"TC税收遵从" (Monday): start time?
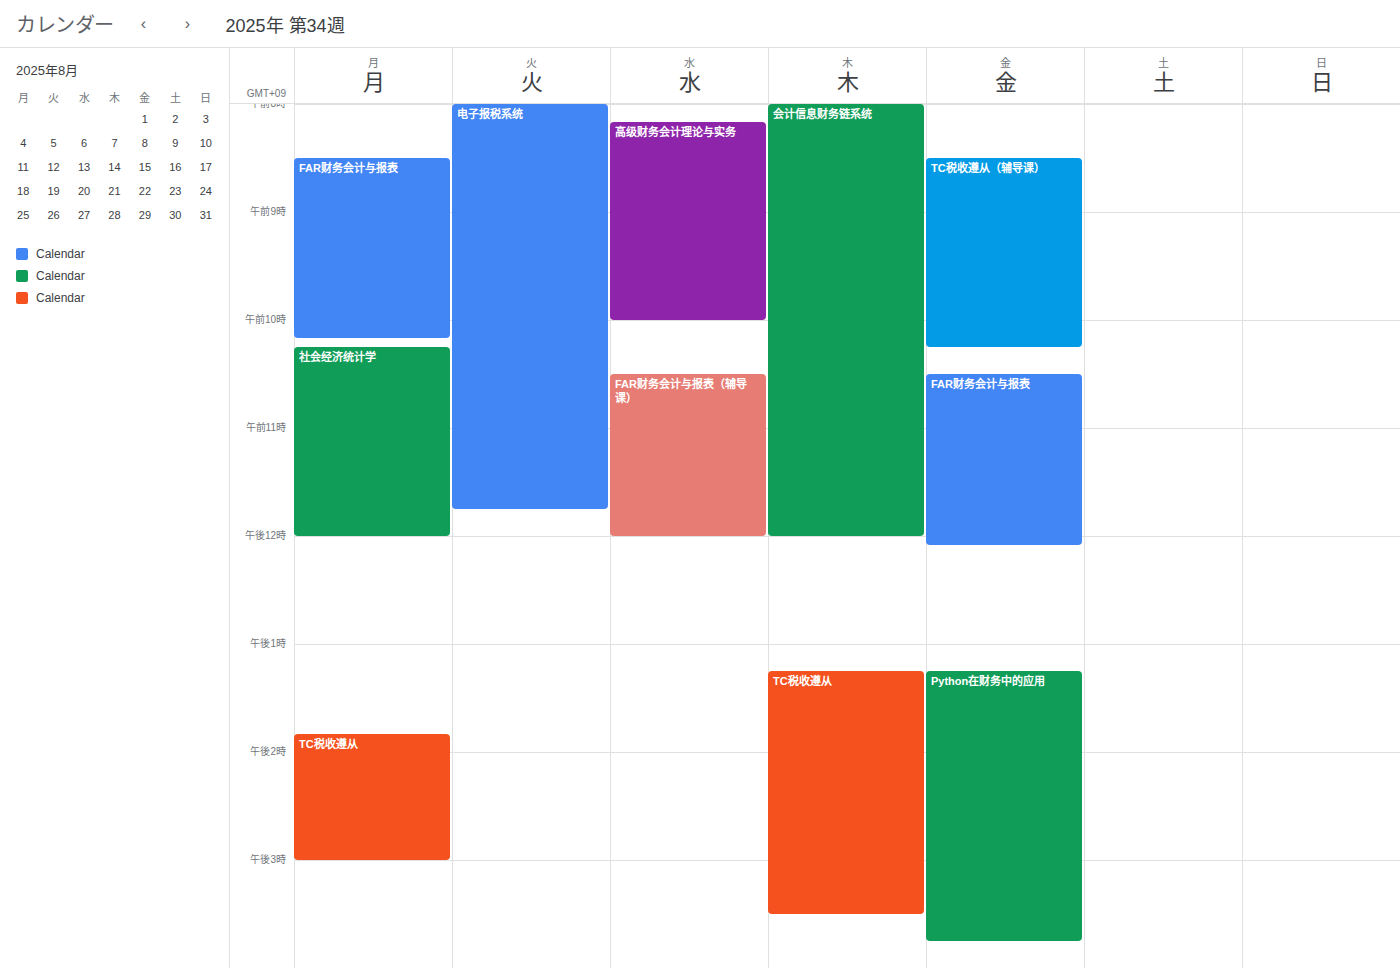
1:50 PM